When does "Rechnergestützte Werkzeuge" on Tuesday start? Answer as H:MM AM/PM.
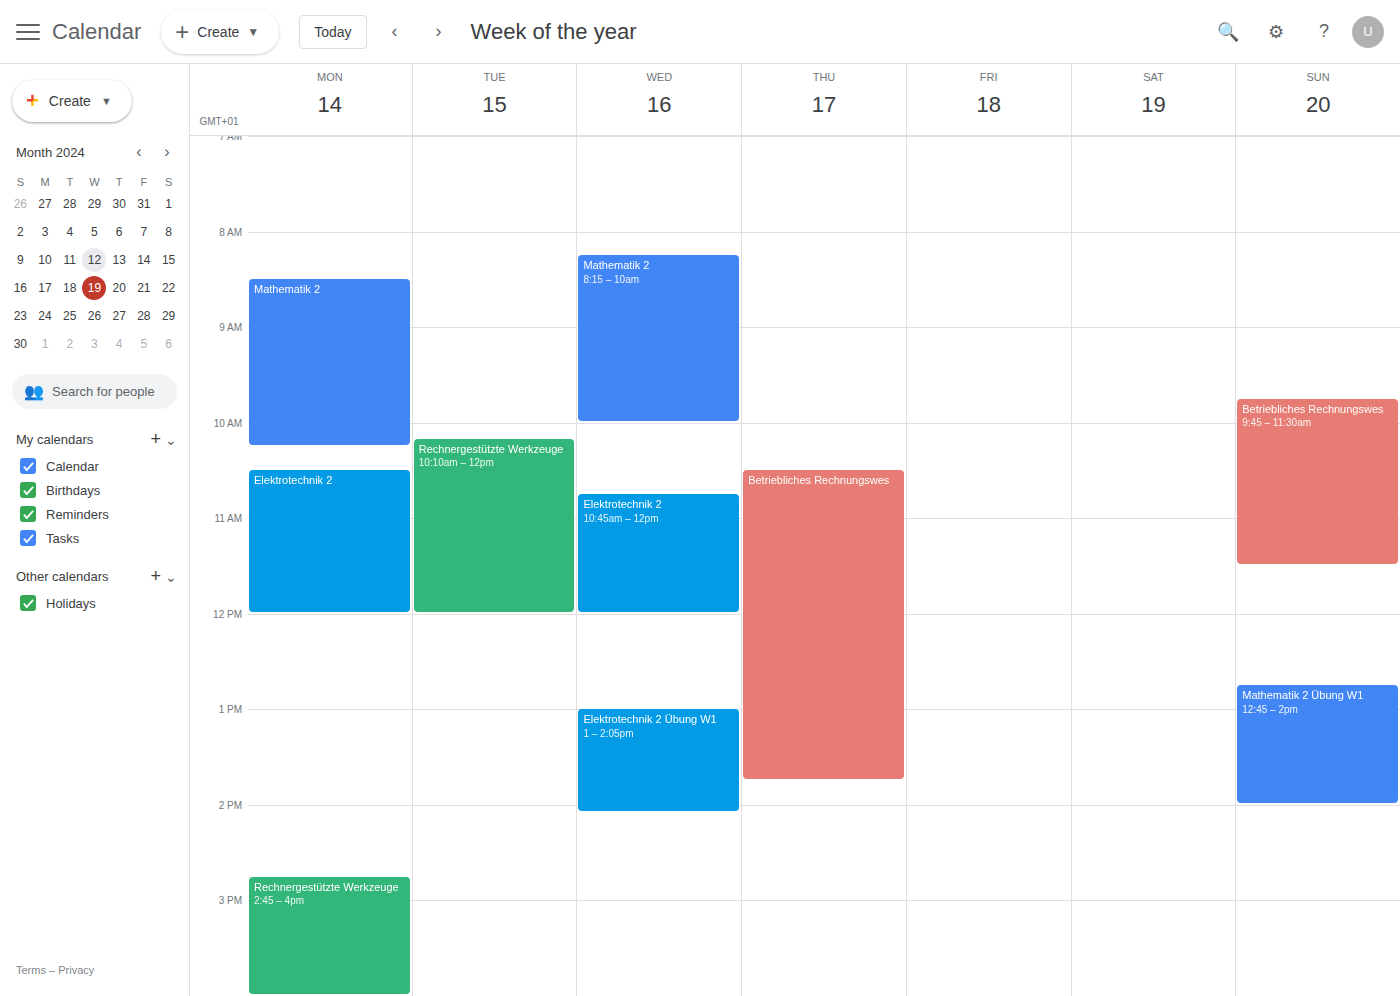
10:10 AM